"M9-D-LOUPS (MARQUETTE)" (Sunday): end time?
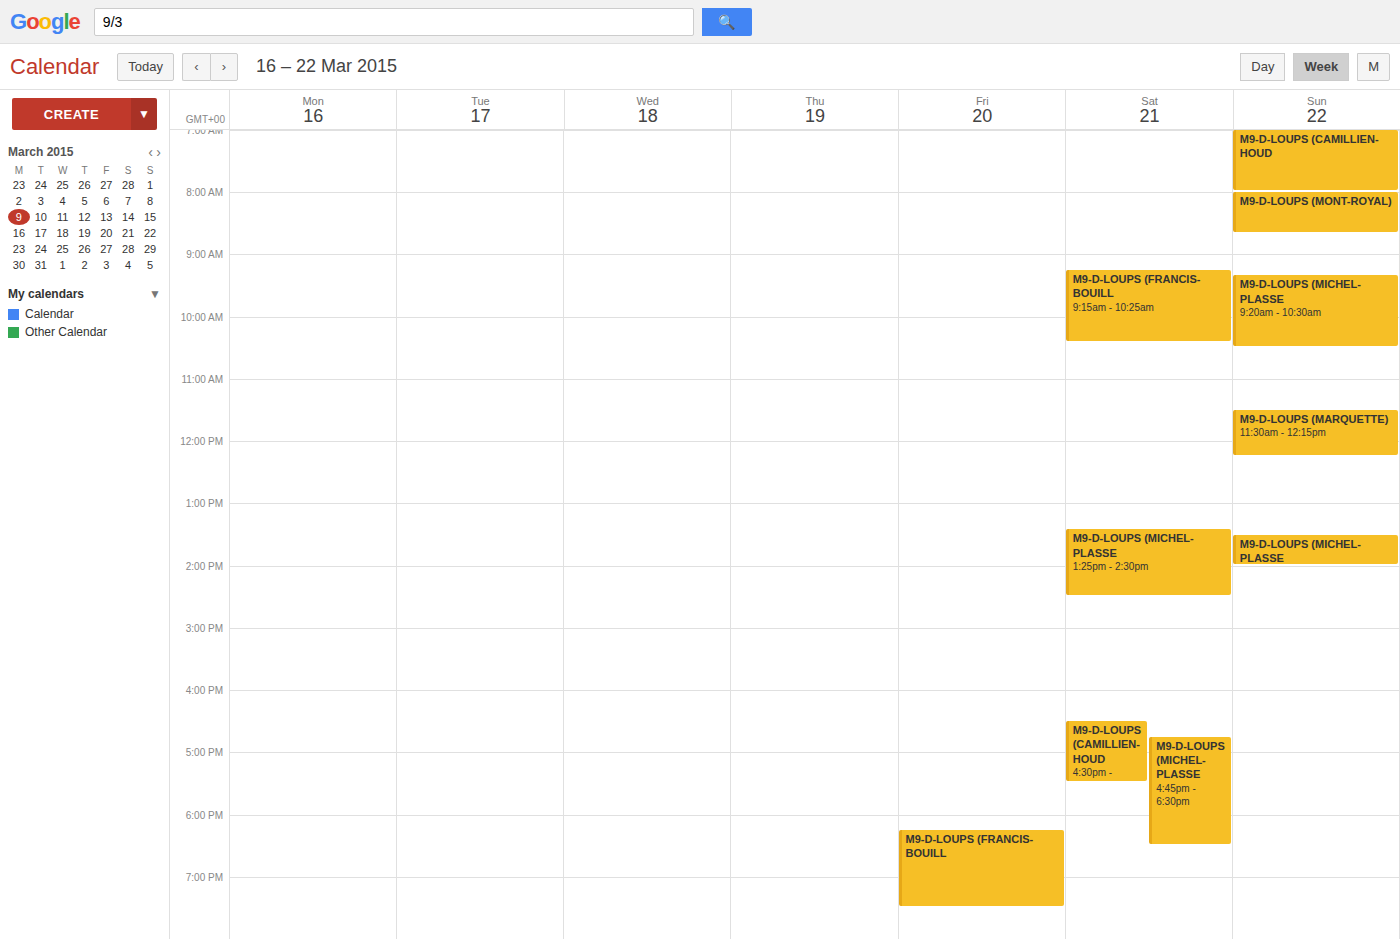
12:15 PM